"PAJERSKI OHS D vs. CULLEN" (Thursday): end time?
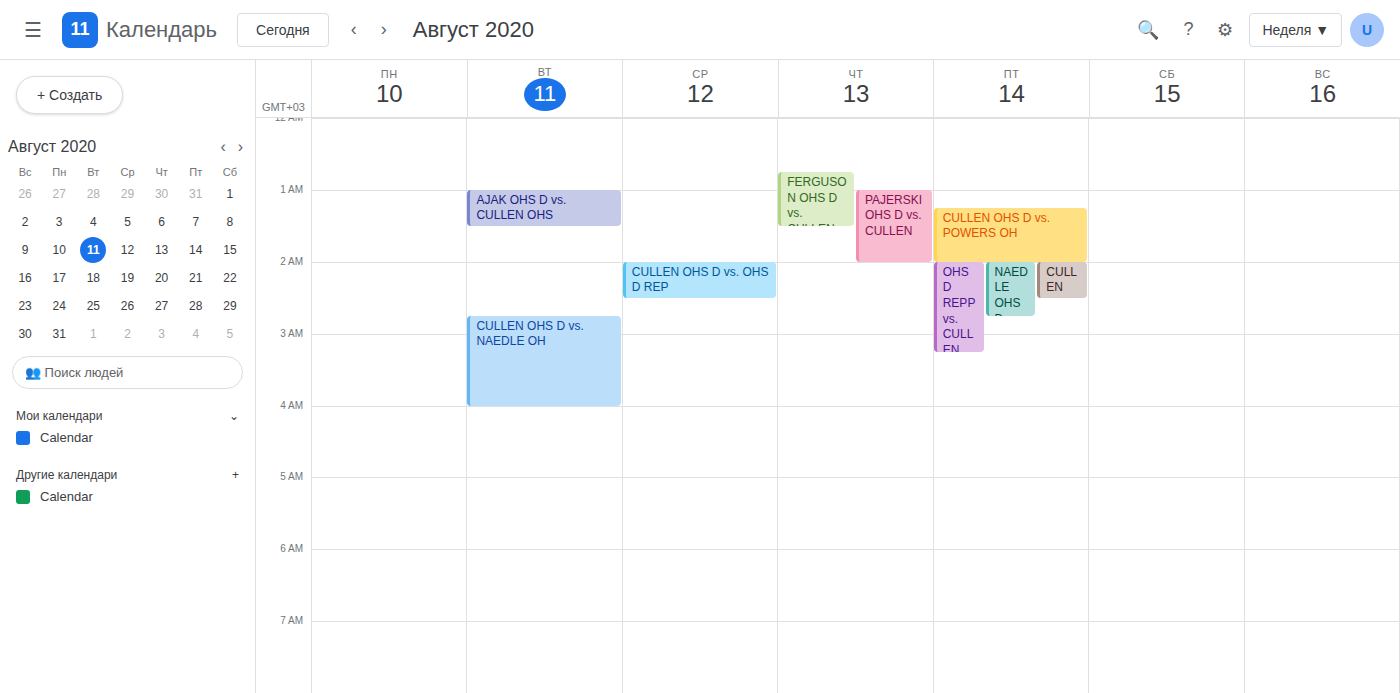
2:00 AM